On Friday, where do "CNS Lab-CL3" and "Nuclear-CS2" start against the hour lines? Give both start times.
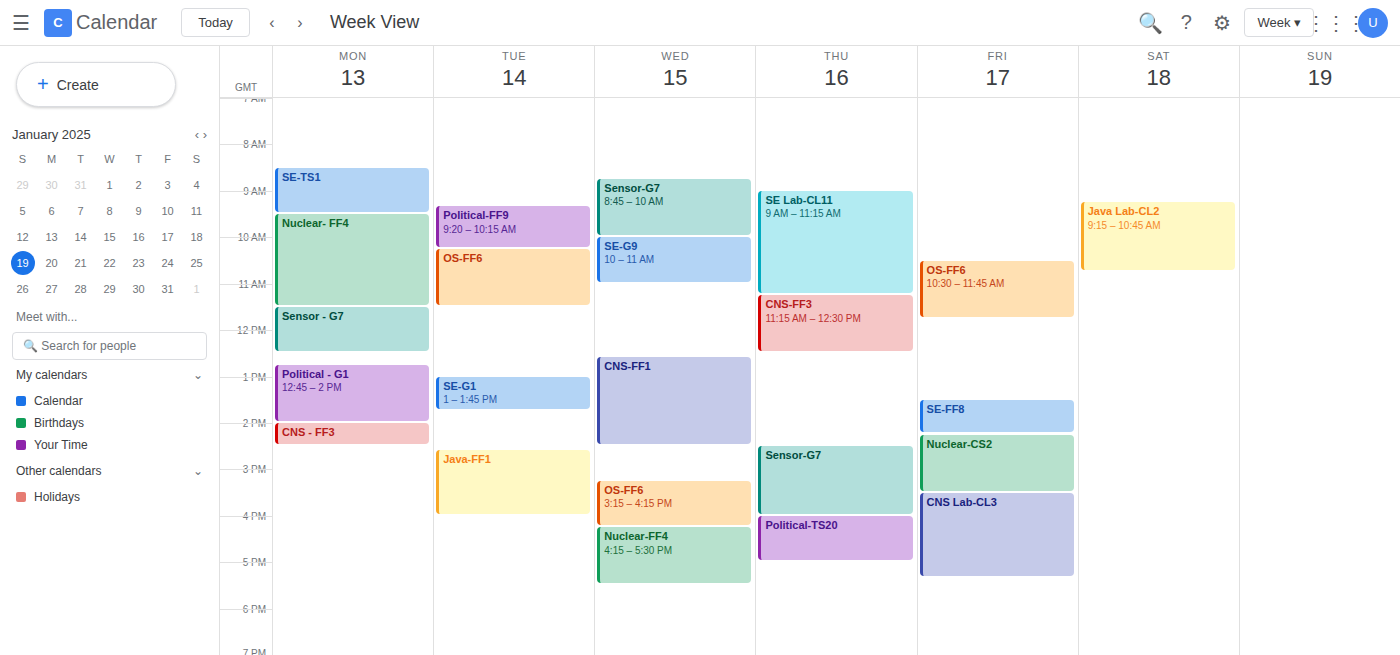
"CNS Lab-CL3": 3:30 PM, halfway between the 3 PM and 4 PM lines. "Nuclear-CS2": 2:15 PM, neither: a quarter of the way from the 2 PM line to the 3 PM line.